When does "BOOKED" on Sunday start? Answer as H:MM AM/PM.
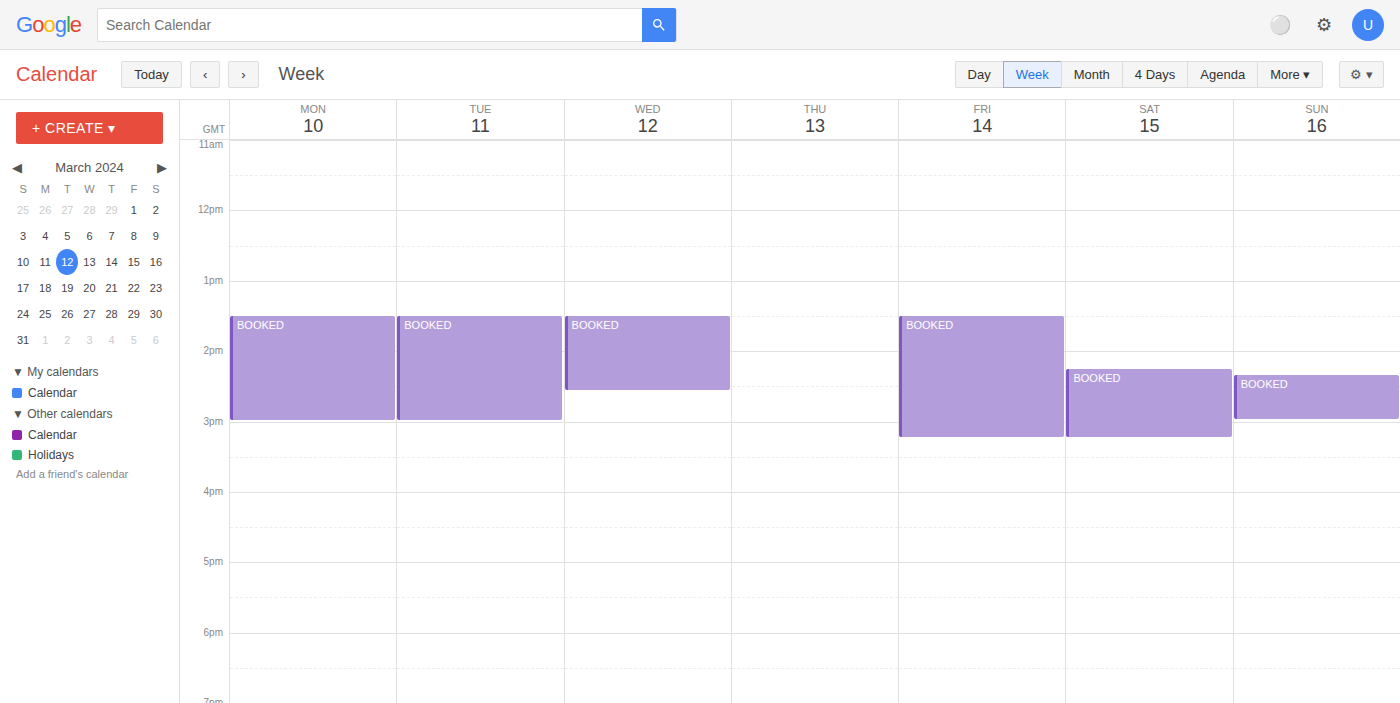
2:20 PM